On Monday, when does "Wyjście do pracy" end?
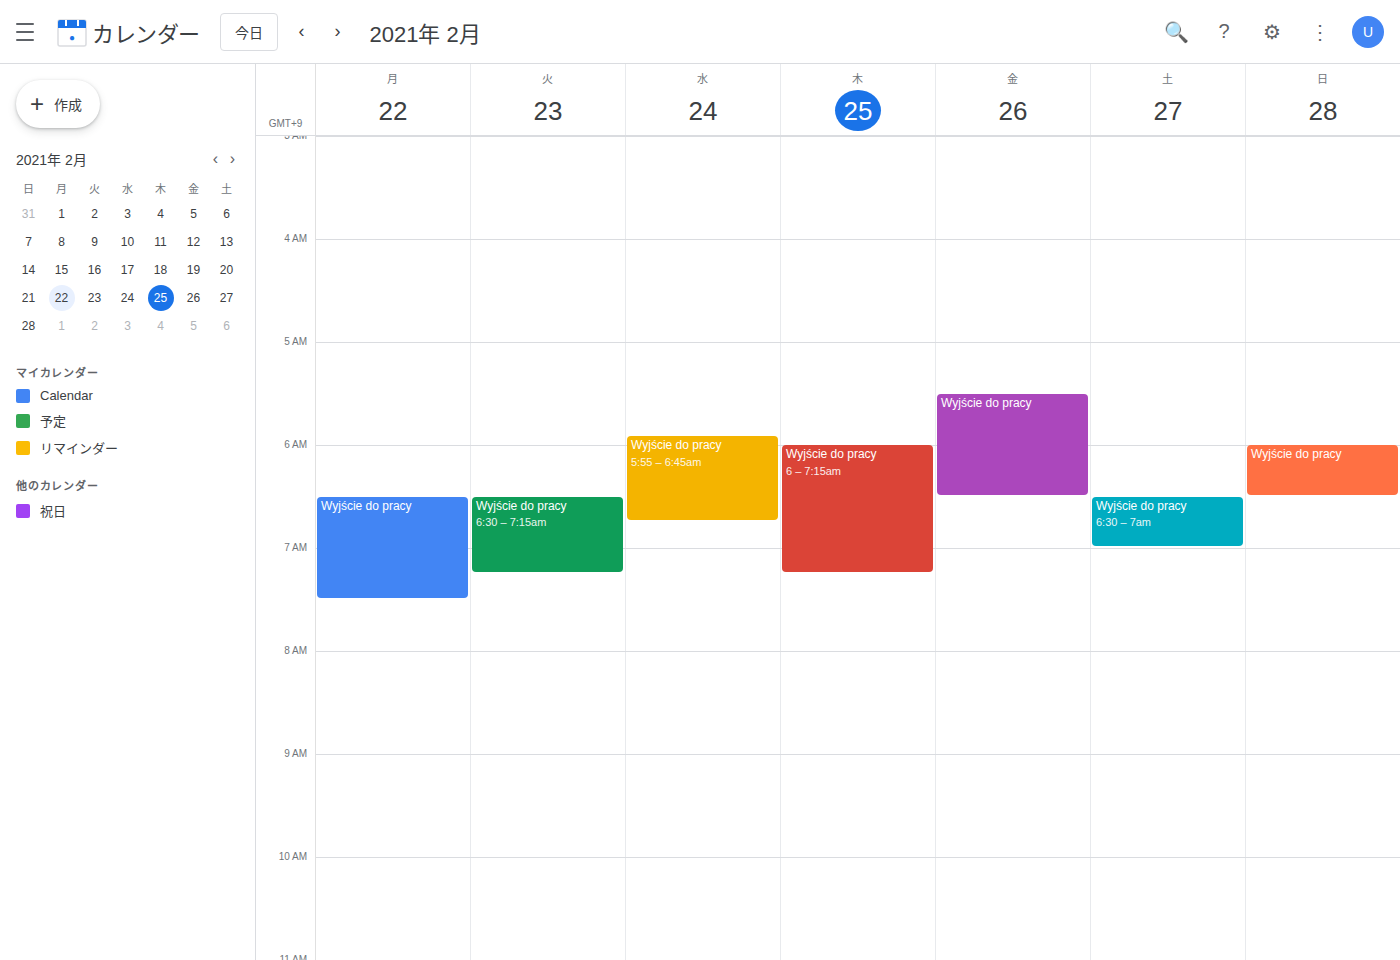
7:30 AM